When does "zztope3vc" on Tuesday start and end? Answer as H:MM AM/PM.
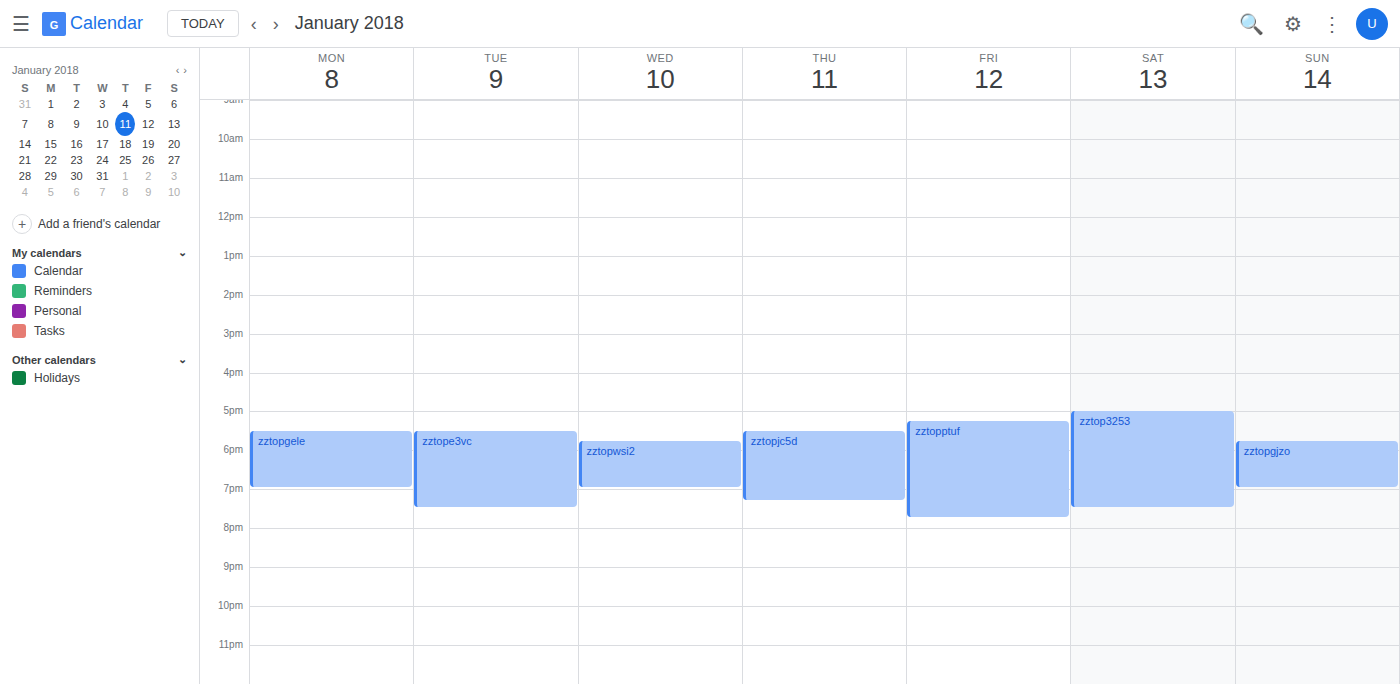
5:30 PM to 7:30 PM